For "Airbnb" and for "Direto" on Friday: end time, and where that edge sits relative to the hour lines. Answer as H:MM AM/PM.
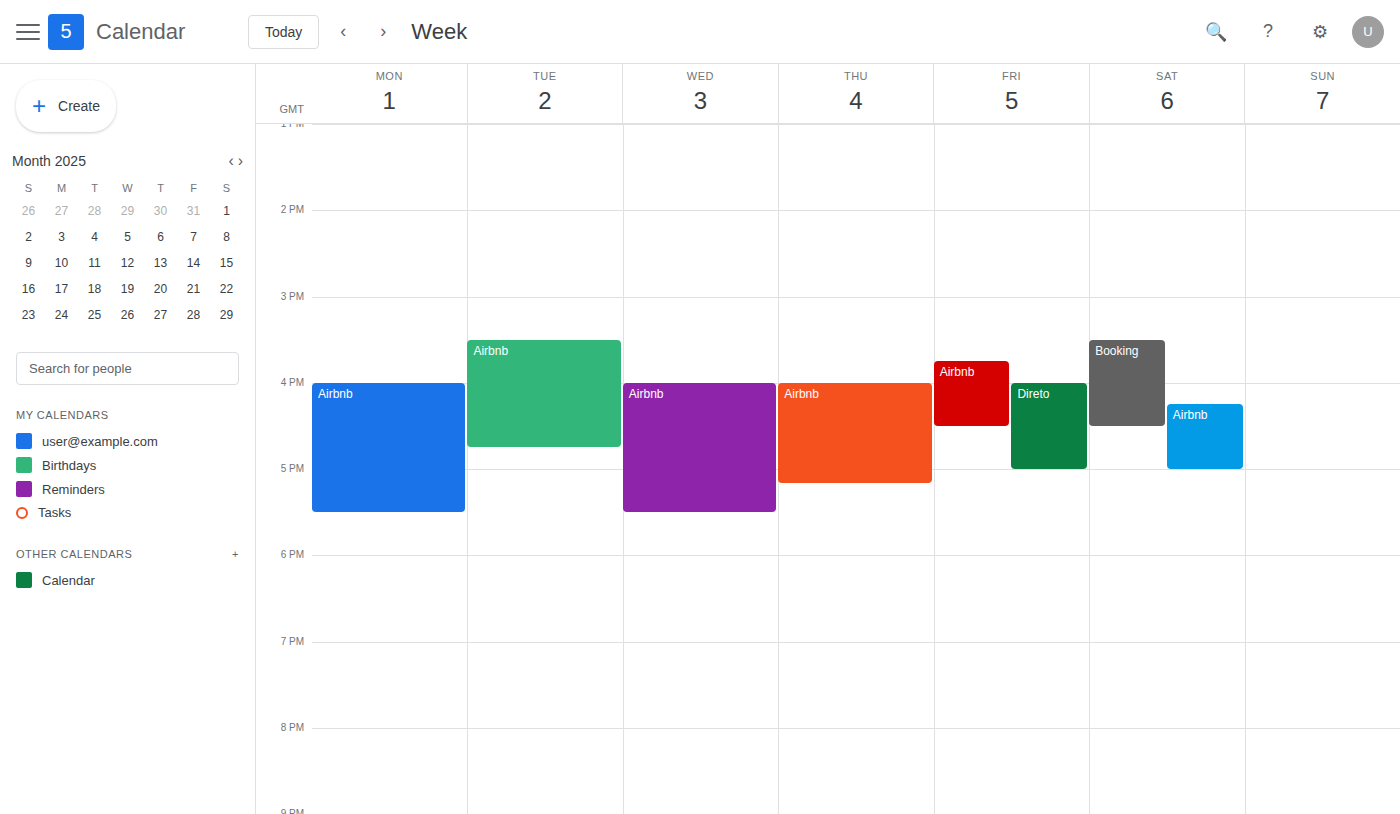
"Airbnb": 4:30 PM, halfway between the 4 PM and 5 PM lines. "Direto": 5:00 PM, exactly on the 5 PM line.